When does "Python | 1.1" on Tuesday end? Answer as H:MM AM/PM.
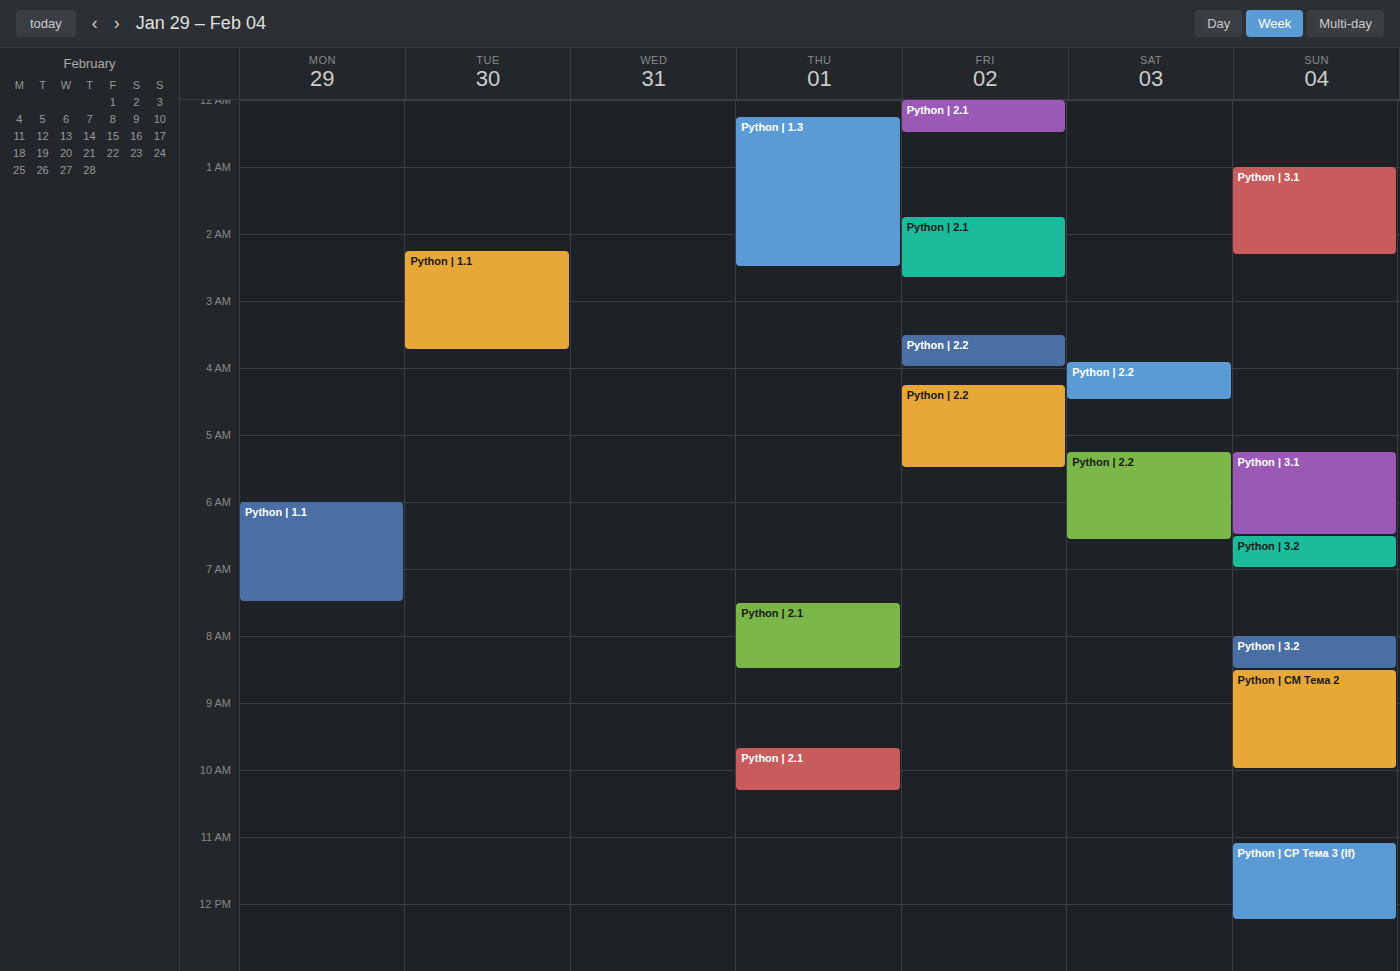
3:45 AM